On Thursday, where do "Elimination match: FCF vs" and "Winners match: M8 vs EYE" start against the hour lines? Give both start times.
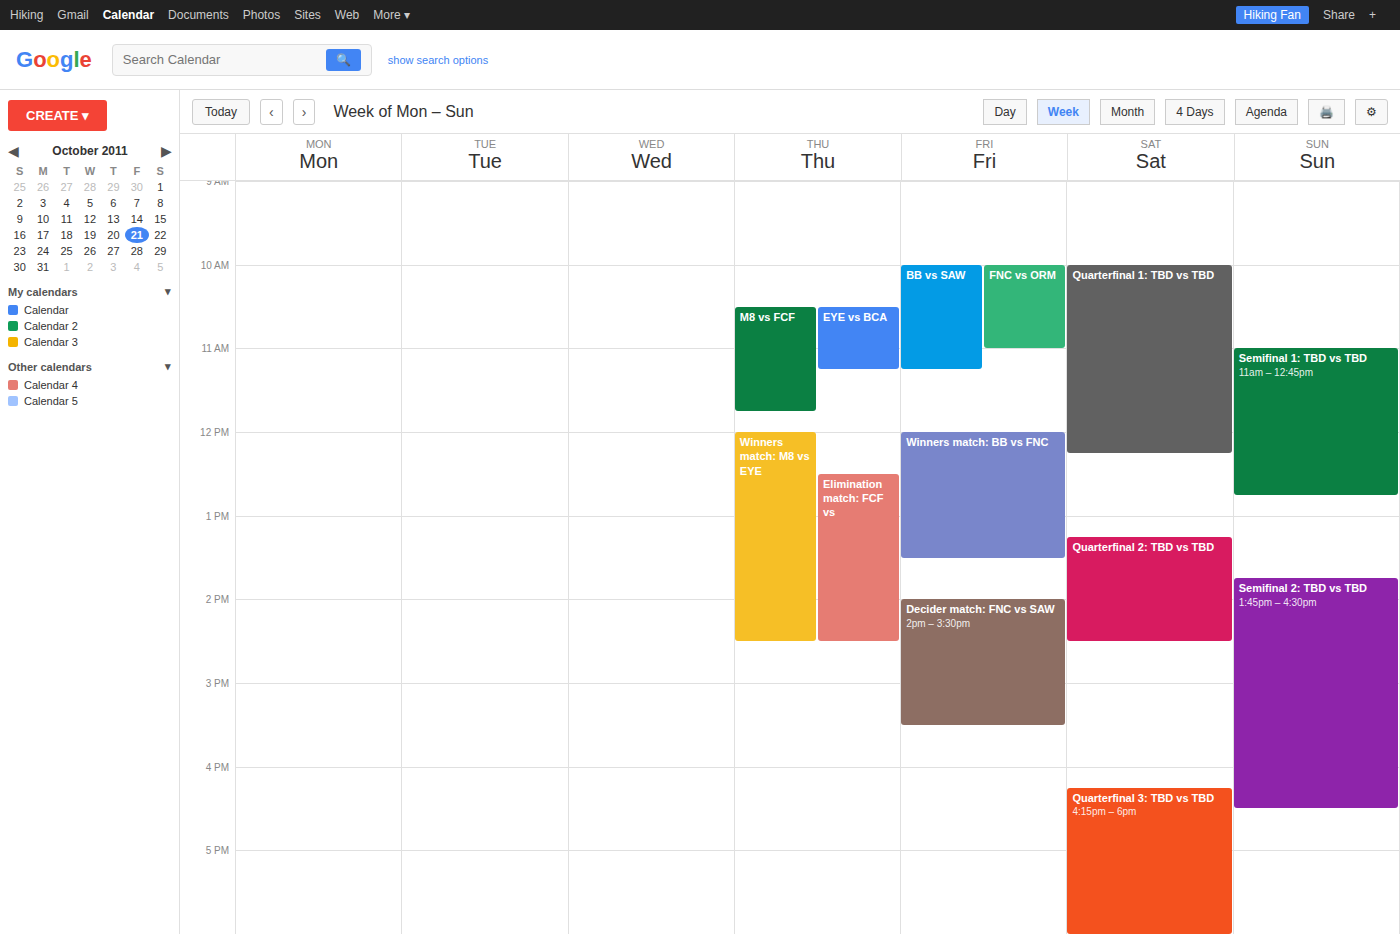
"Elimination match: FCF vs": 12:30 PM, halfway between the 12 PM and 1 PM lines. "Winners match: M8 vs EYE": 12:00 PM, exactly on the 12 PM line.